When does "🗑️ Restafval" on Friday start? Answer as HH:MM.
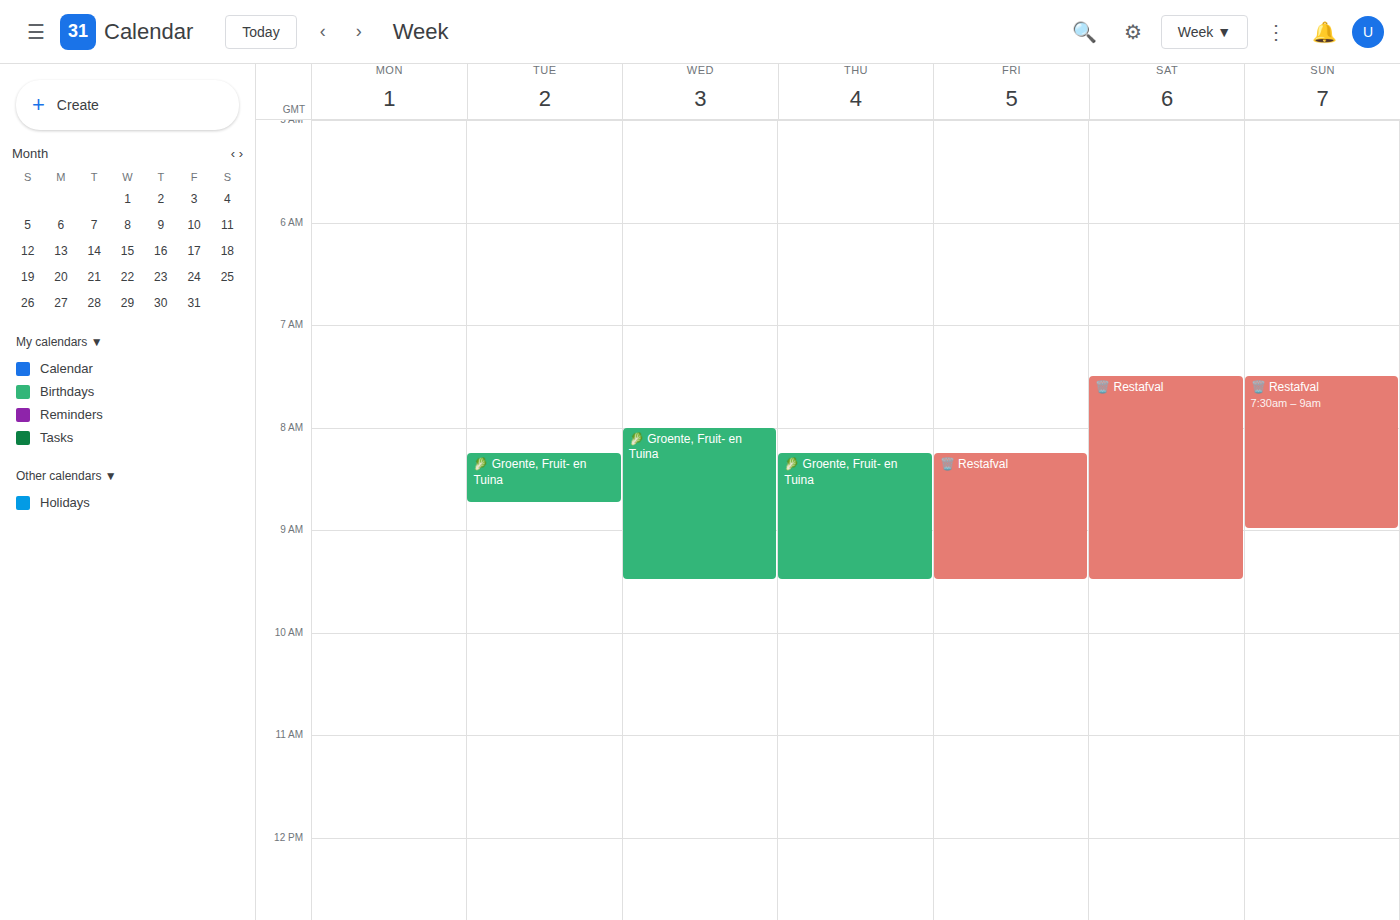
08:15